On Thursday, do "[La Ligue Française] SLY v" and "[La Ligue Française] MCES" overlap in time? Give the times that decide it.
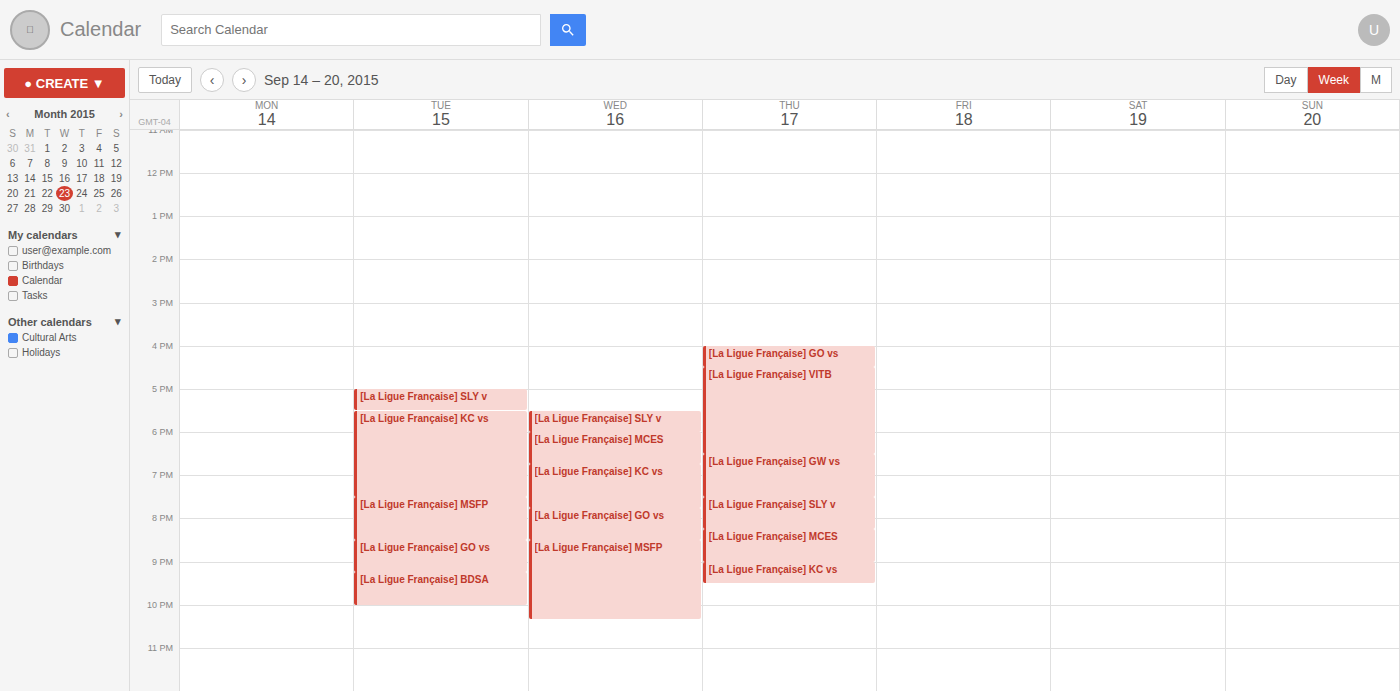
"[La Ligue Française] SLY v" ends at 8:15 PM, exactly when "[La Ligue Française] MCES" starts -- they touch but do not overlap.